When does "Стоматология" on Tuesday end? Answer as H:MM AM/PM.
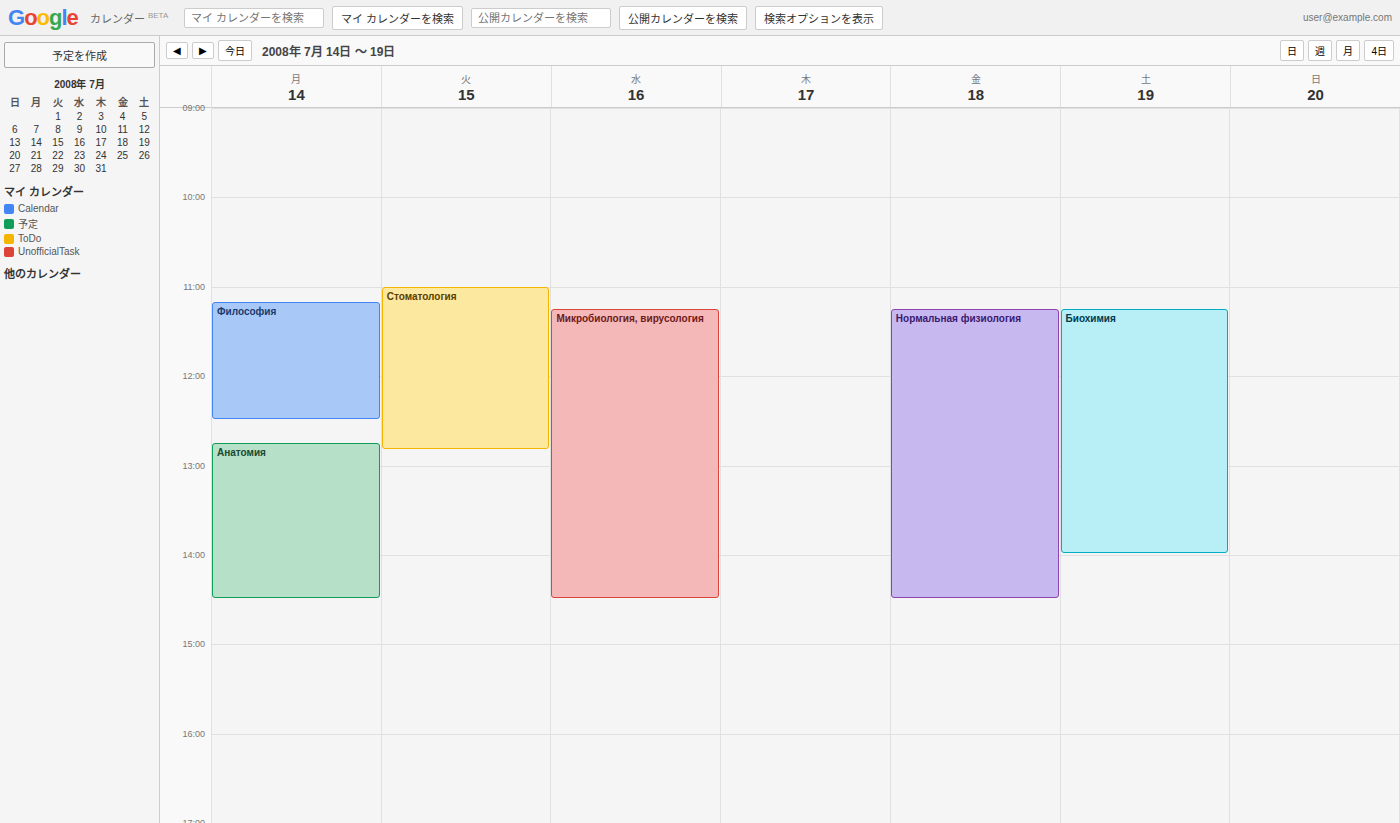
12:50 PM